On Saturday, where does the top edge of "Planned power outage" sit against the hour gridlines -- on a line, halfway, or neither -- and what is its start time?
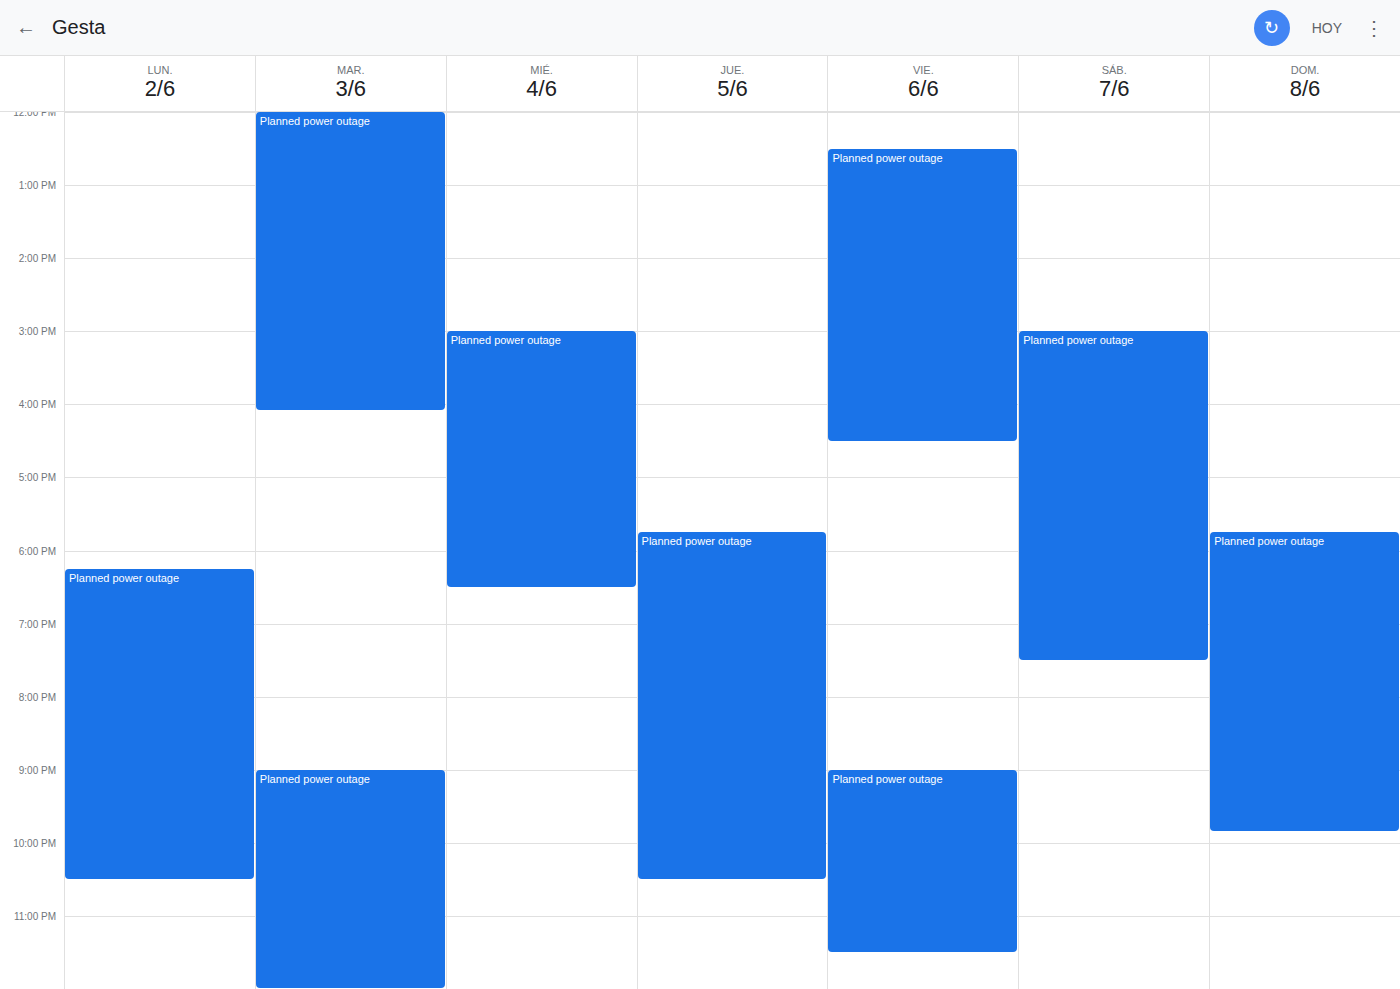
3:00 PM -- exactly on the 3 PM line.